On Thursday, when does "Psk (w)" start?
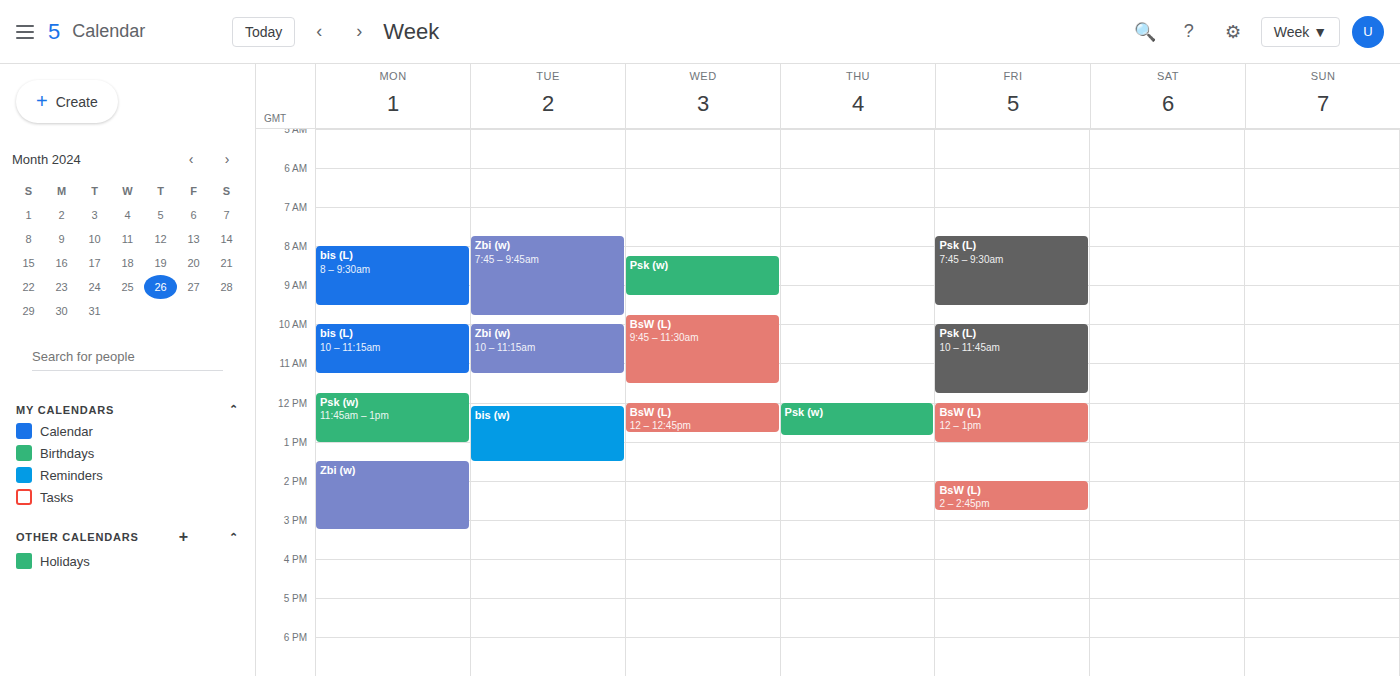
12:00 PM